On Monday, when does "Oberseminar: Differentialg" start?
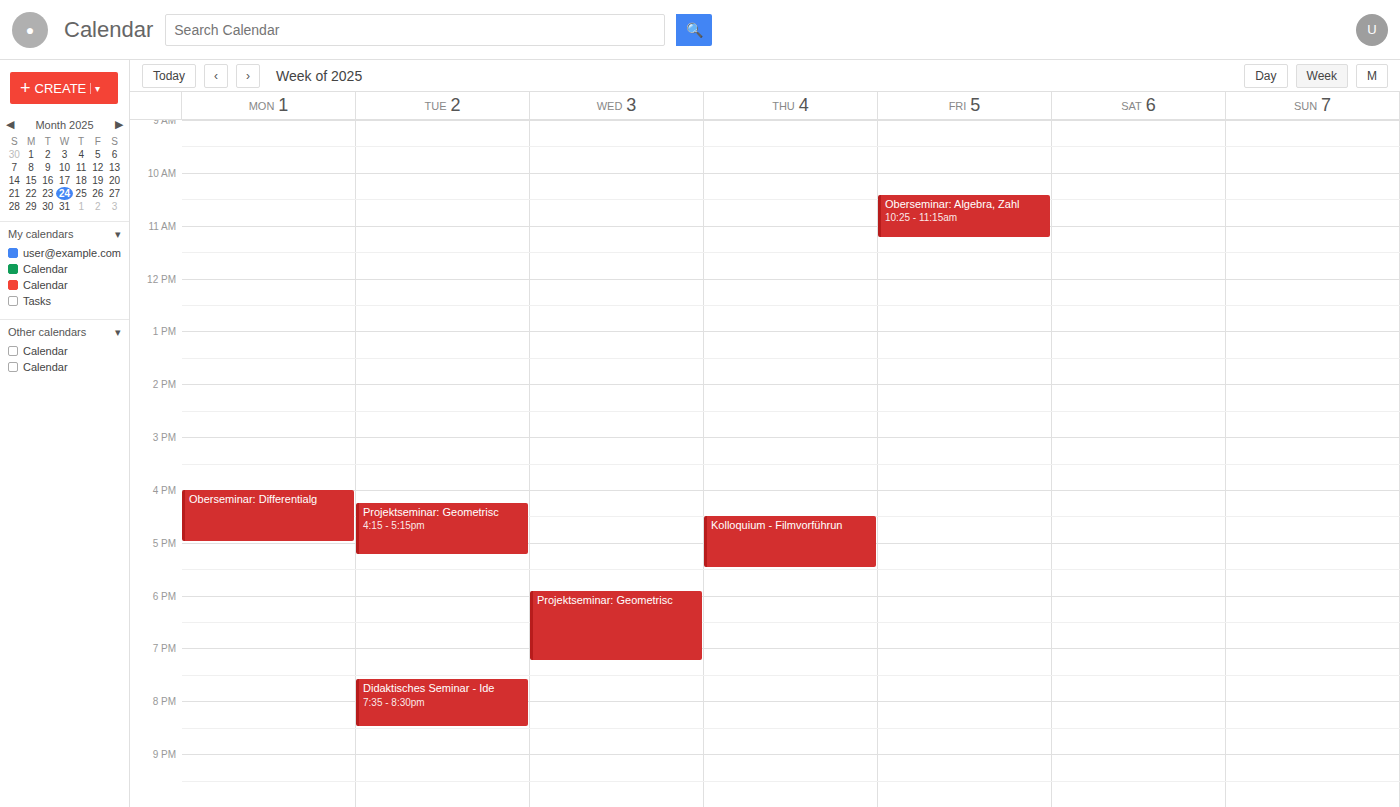
4:00 PM